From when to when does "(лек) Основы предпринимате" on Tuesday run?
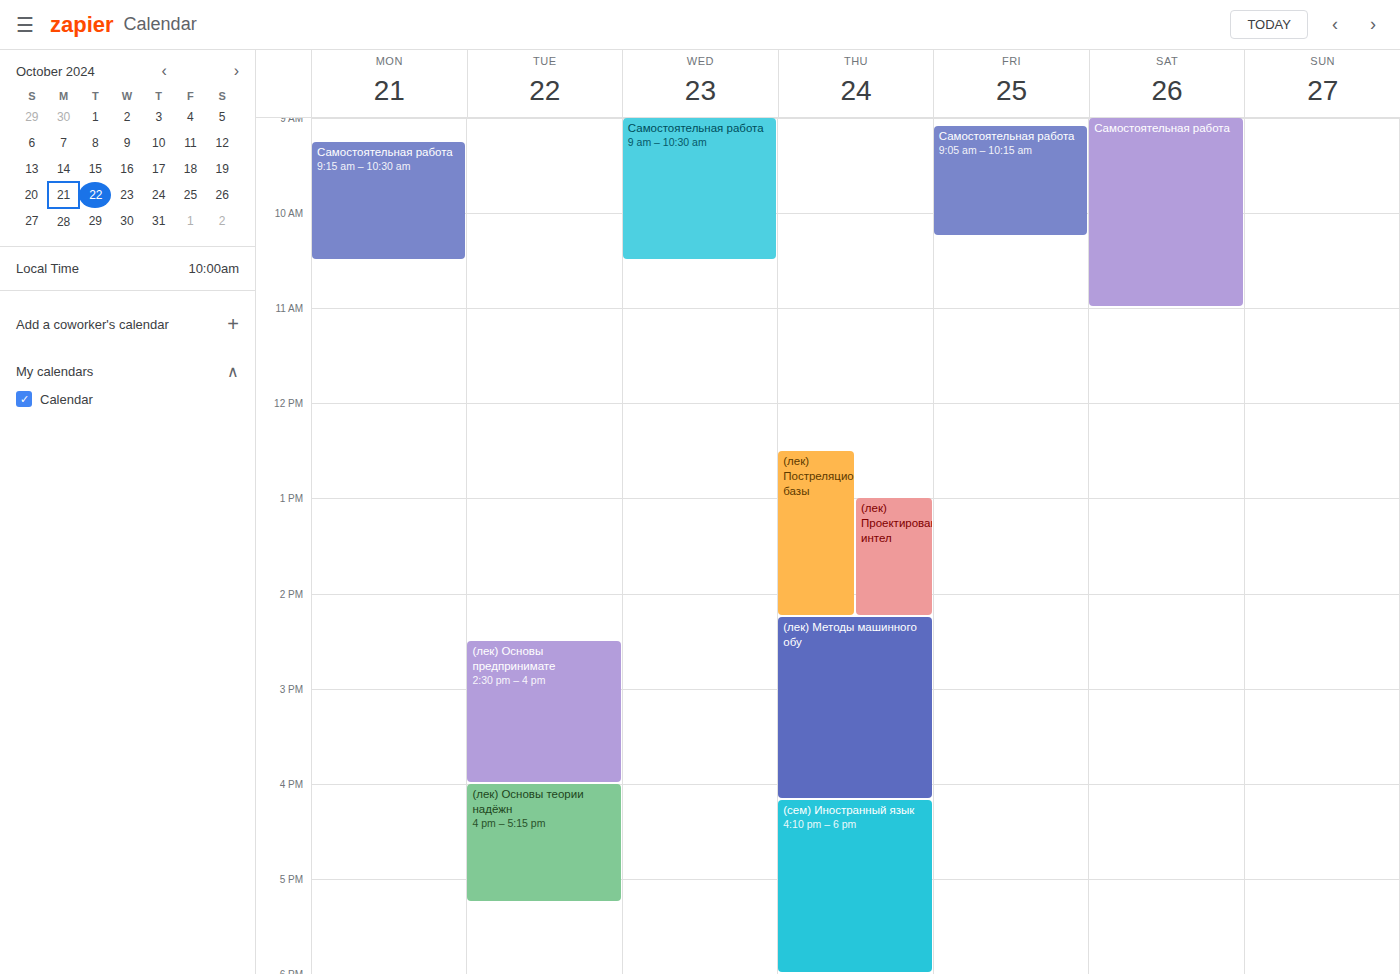
2:30 PM to 4:00 PM